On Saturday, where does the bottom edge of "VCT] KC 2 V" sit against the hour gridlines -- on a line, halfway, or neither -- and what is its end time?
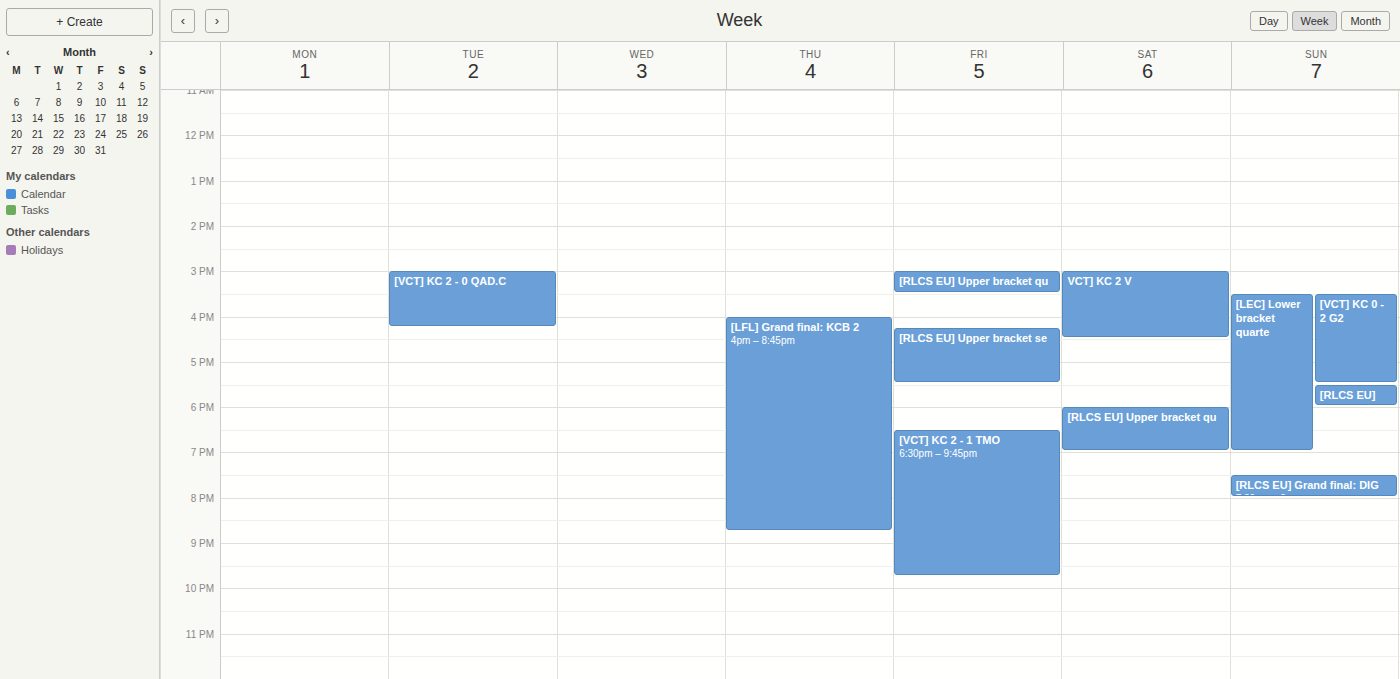
4:30 PM -- halfway between the 4 PM and 5 PM lines.